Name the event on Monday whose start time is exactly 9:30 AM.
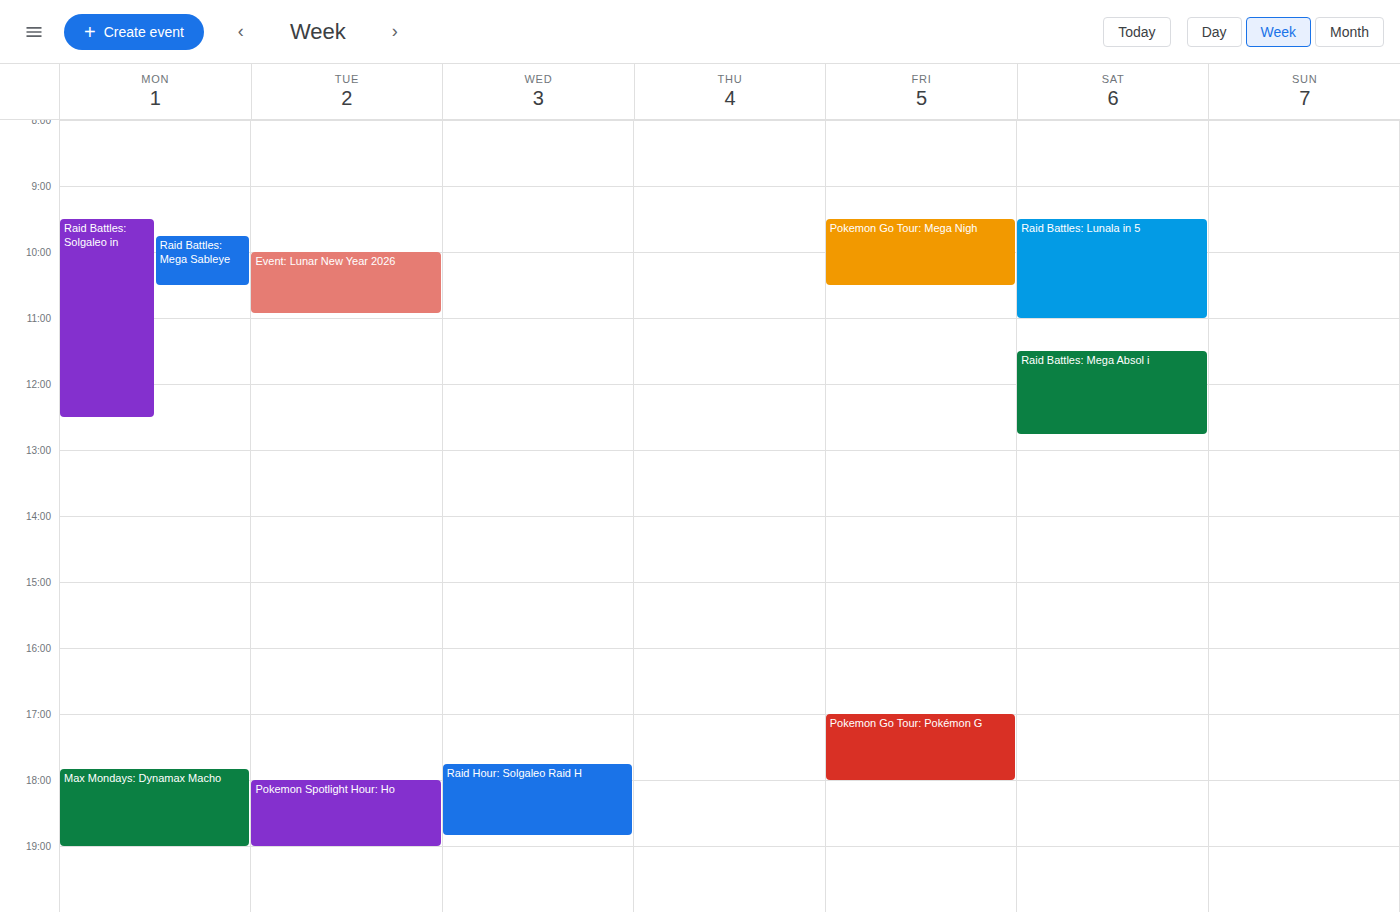
"Raid Battles: Solgaleo in"